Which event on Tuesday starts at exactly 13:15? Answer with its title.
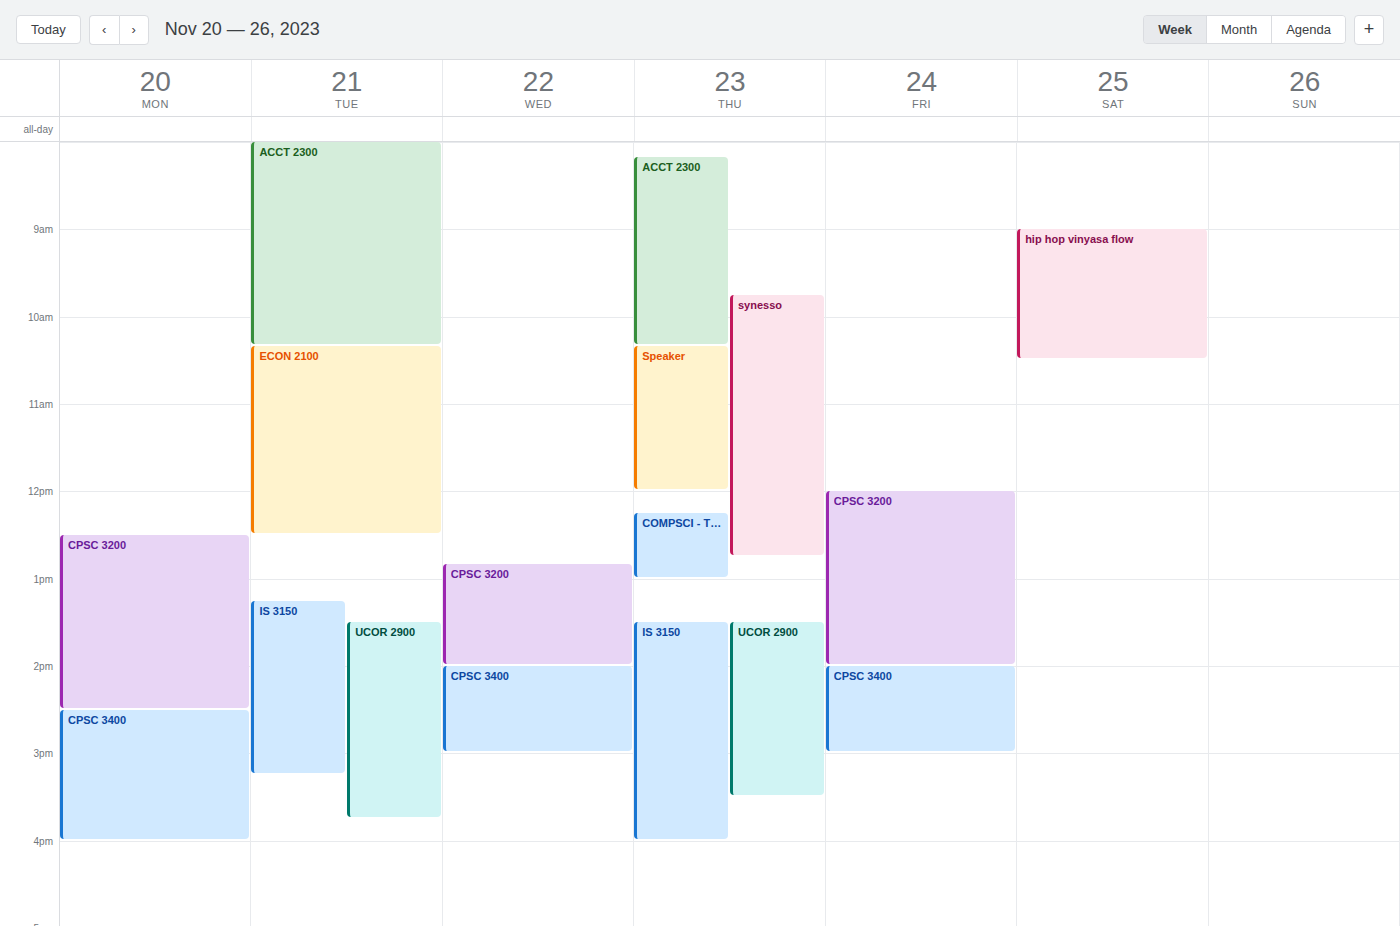
"IS 3150"